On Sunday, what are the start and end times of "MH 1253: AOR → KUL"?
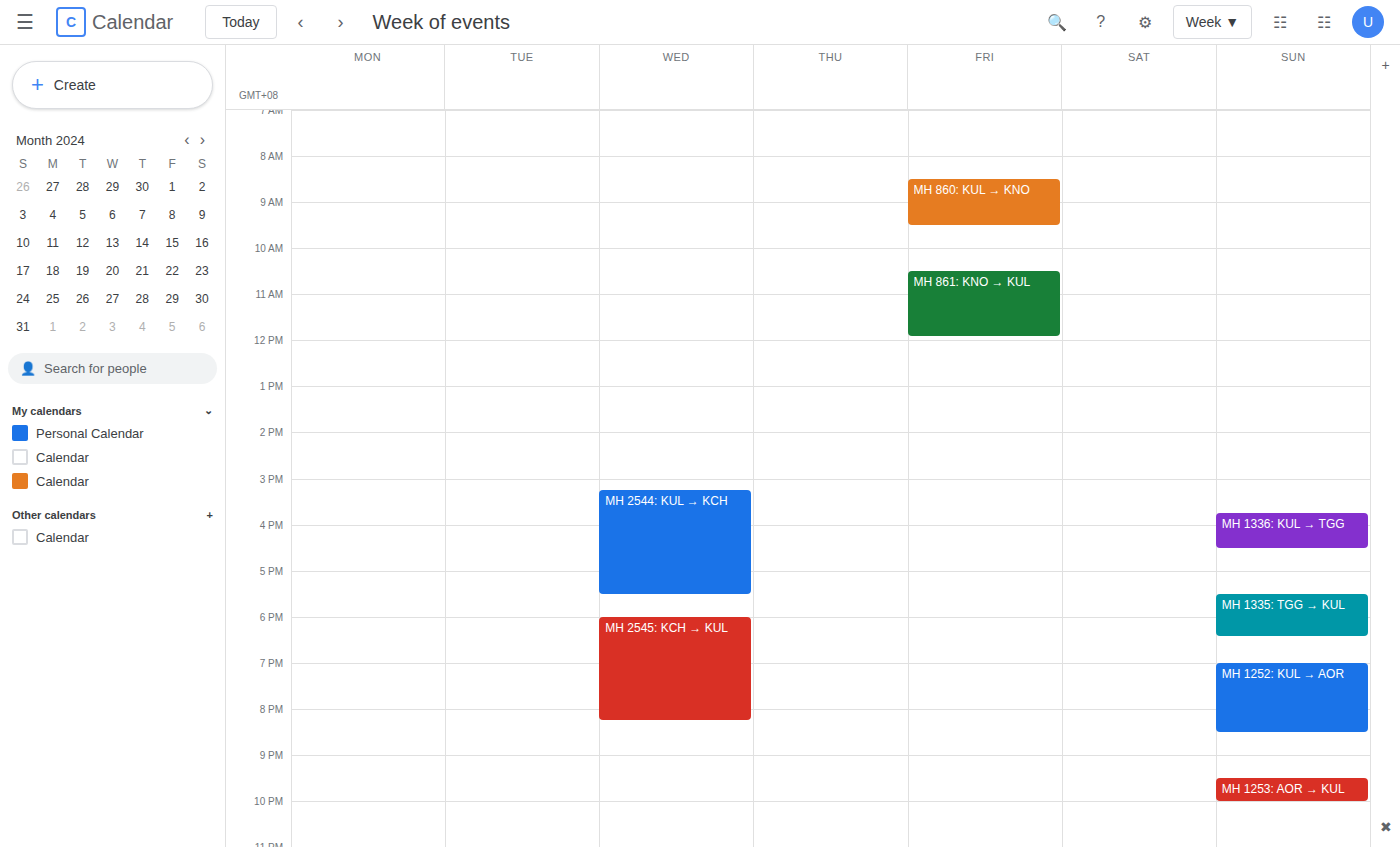
9:30 PM to 10:00 PM